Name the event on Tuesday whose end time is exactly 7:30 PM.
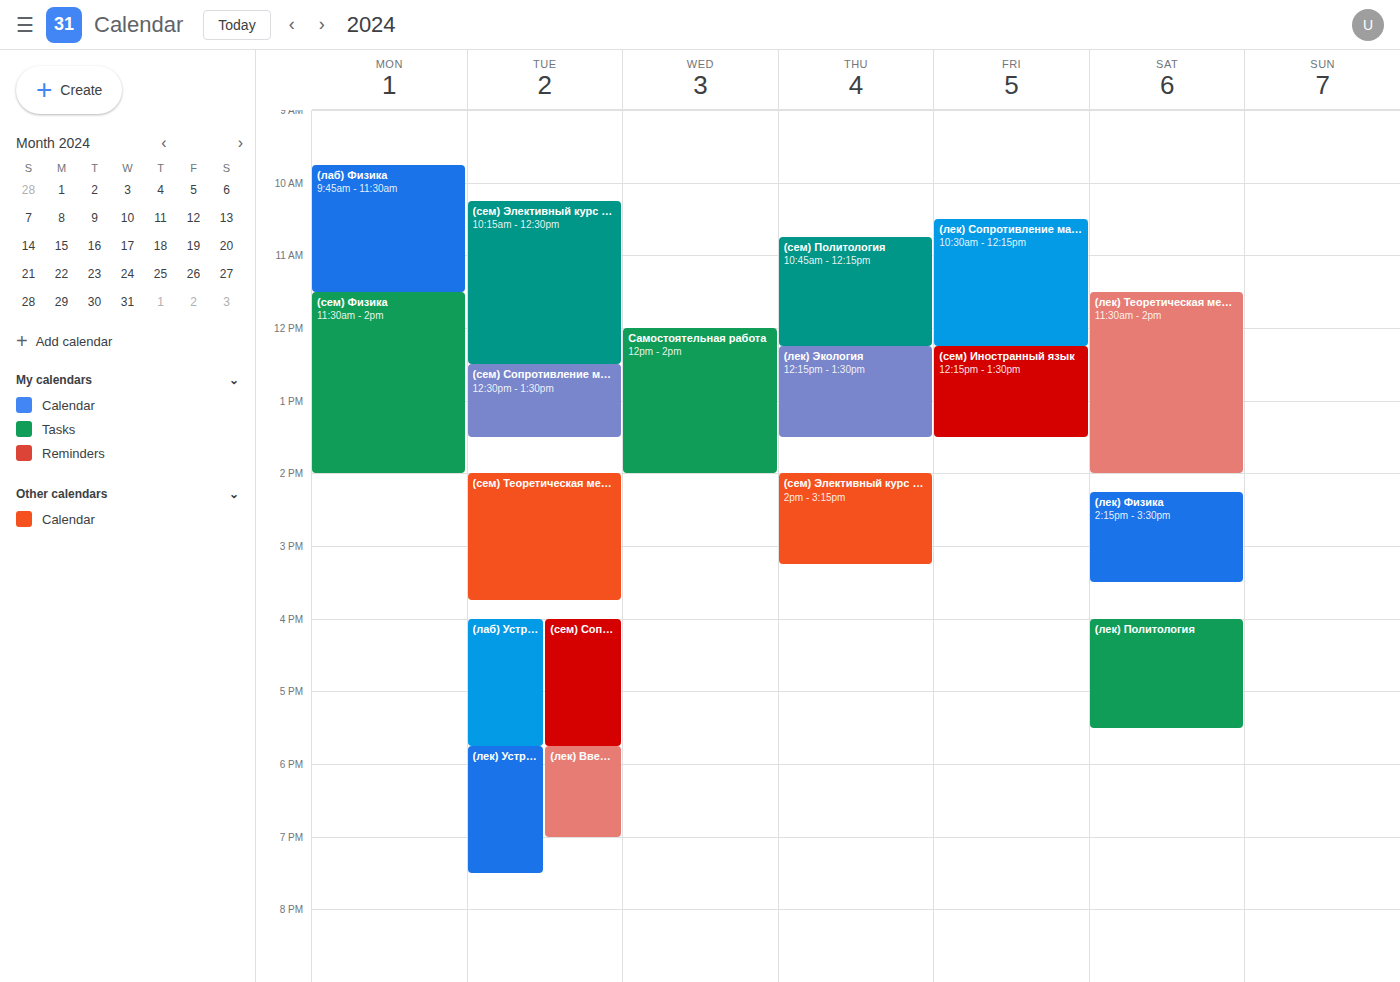
"(лек) Устройство и проекти"